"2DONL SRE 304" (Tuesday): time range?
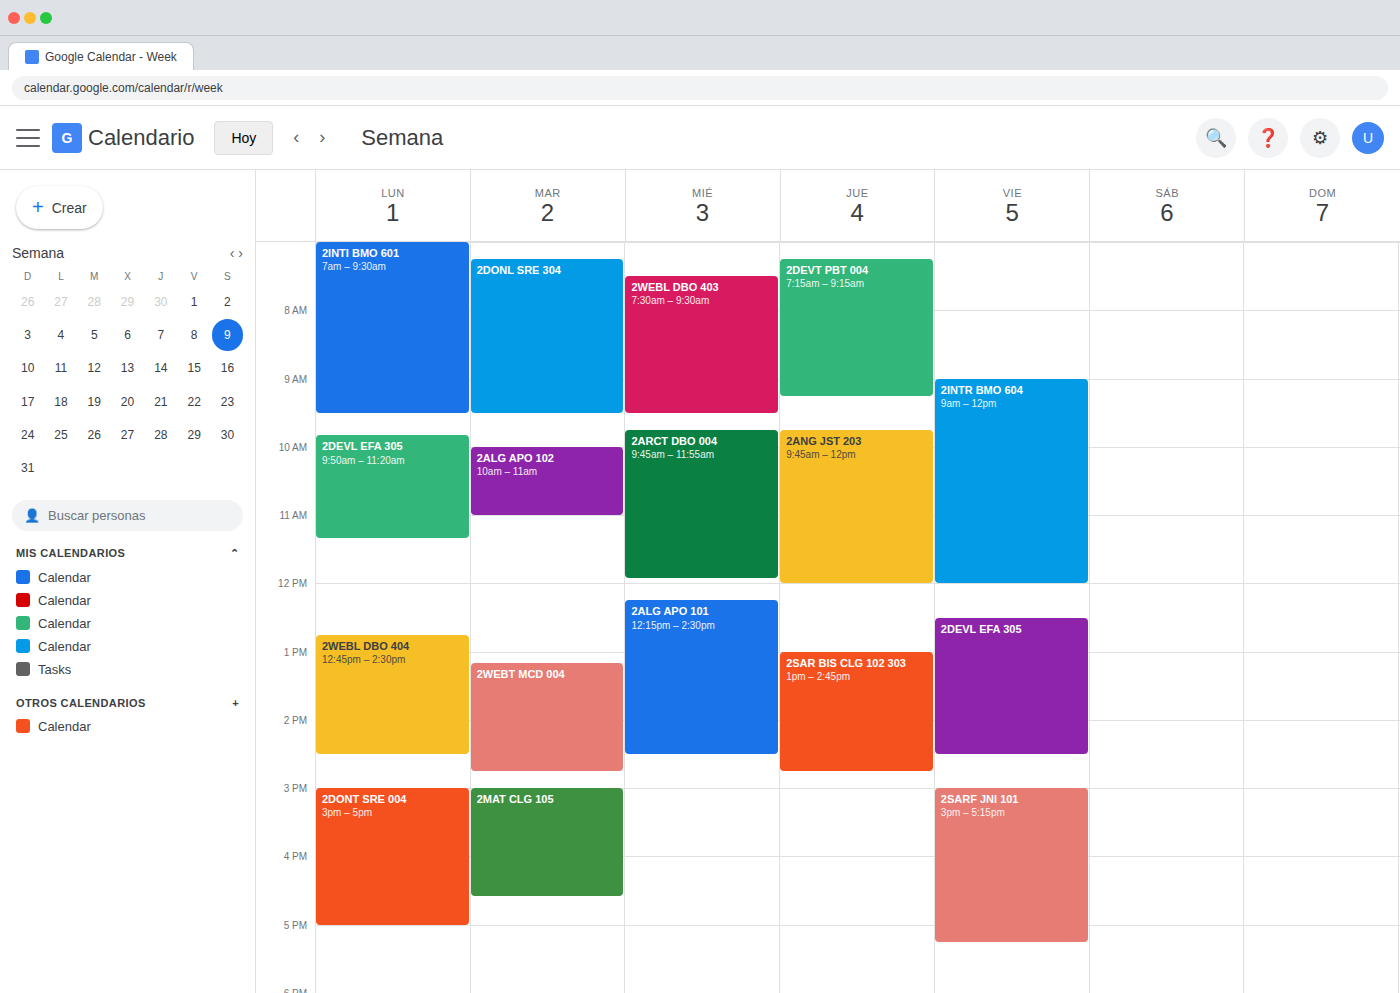
7:15 AM to 9:30 AM